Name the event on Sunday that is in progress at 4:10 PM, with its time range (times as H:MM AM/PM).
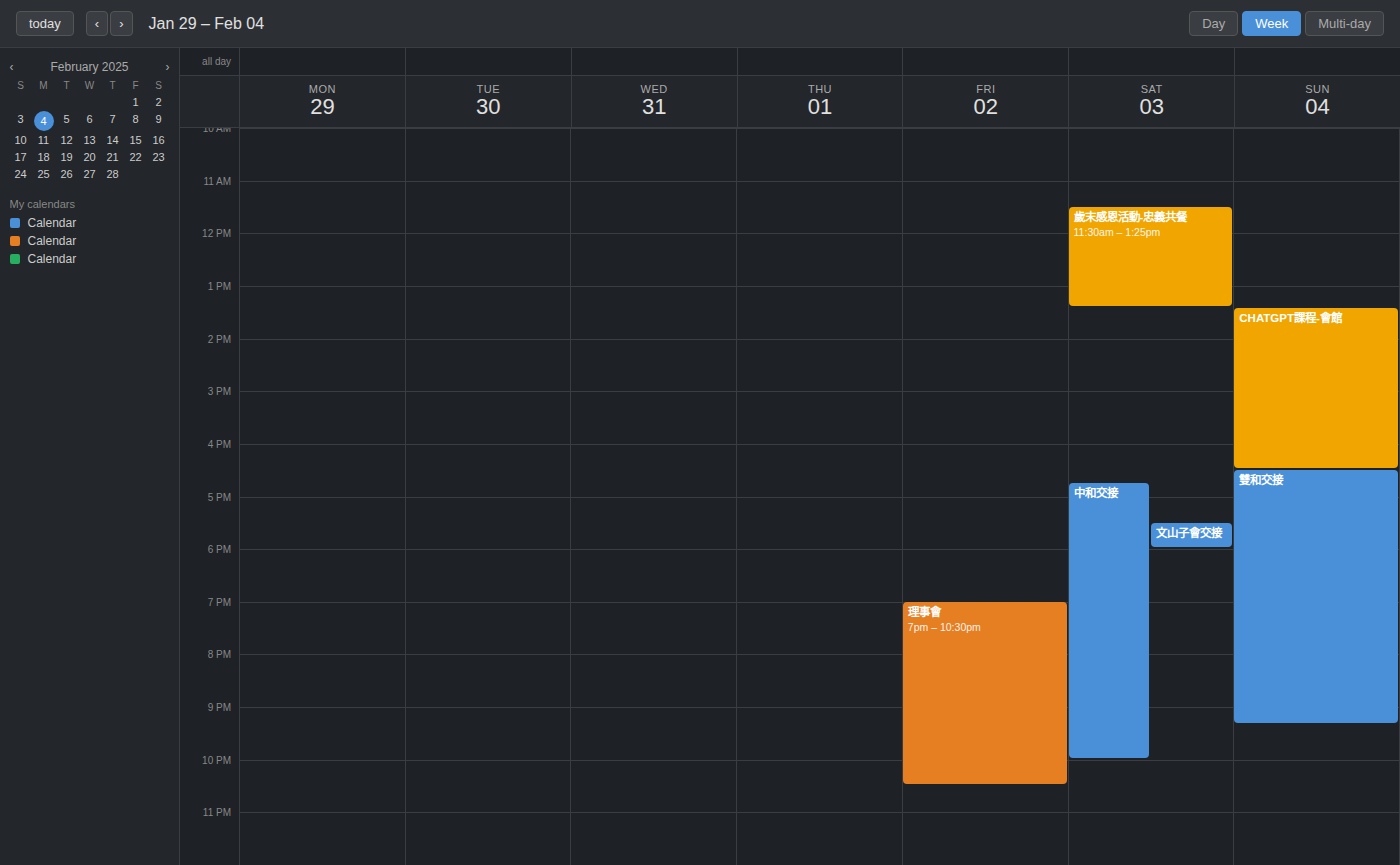
"CHATGPT課程-會館", 1:25 PM to 4:30 PM